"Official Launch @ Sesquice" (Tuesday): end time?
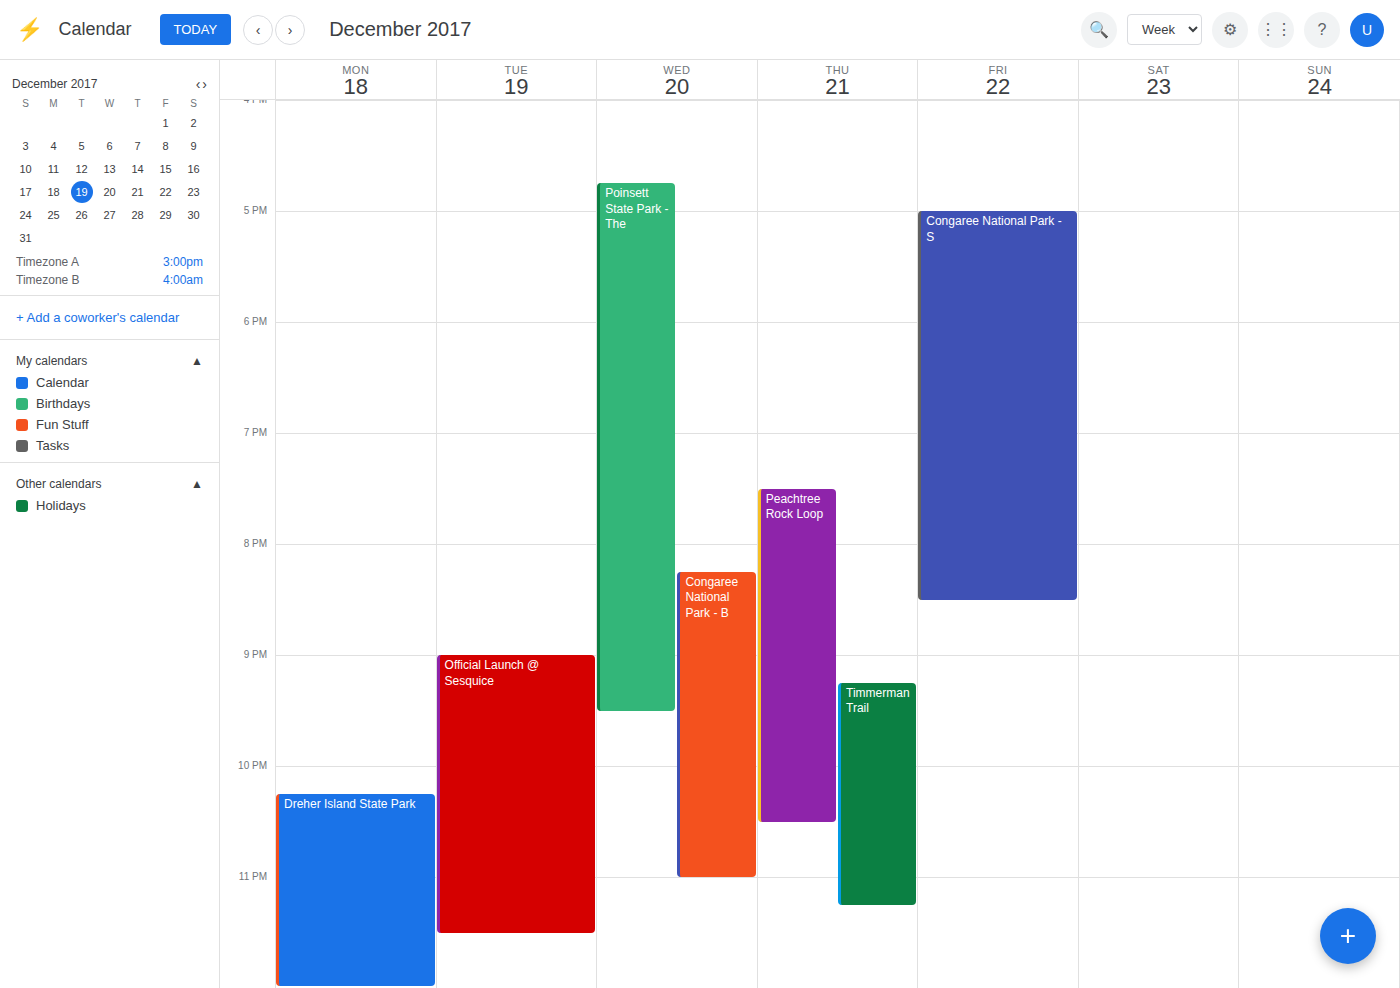
23:30